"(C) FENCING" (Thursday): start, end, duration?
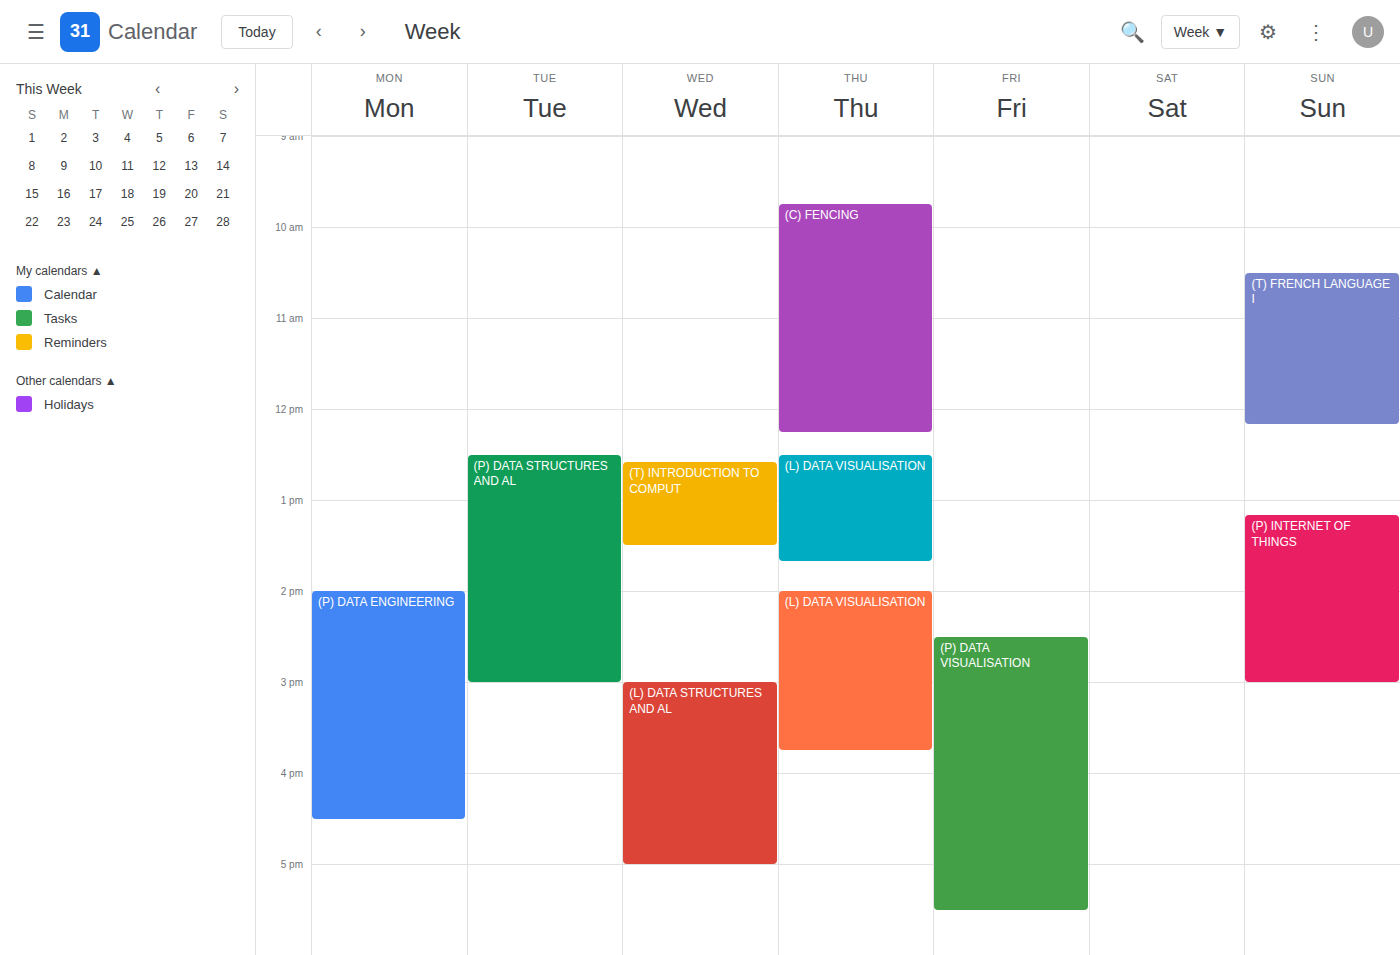
9:45 AM to 12:15 PM, 2 hours 30 minutes